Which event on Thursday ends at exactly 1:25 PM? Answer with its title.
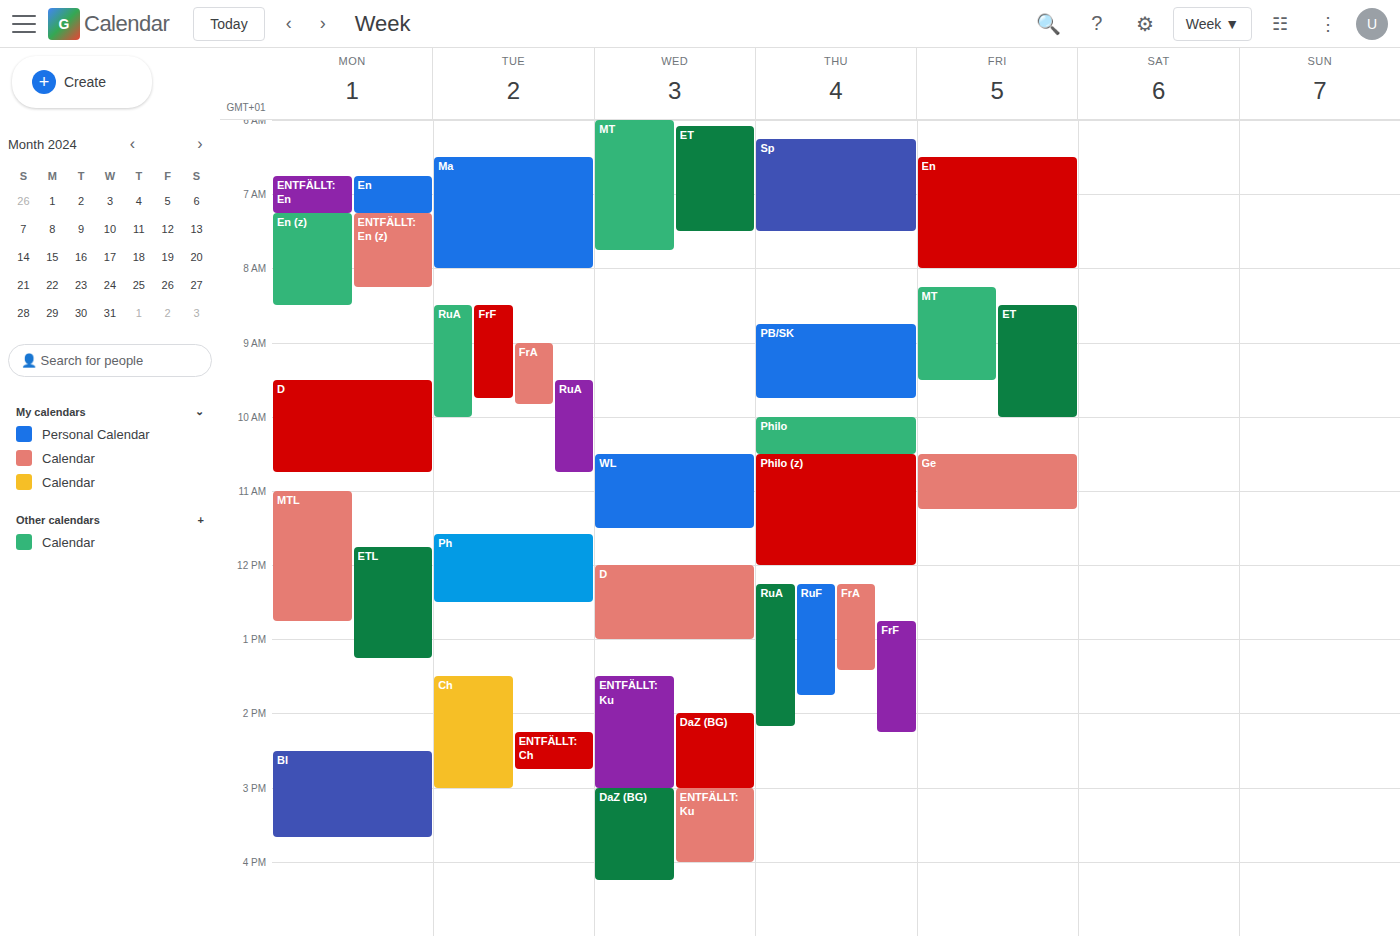
"FrA"